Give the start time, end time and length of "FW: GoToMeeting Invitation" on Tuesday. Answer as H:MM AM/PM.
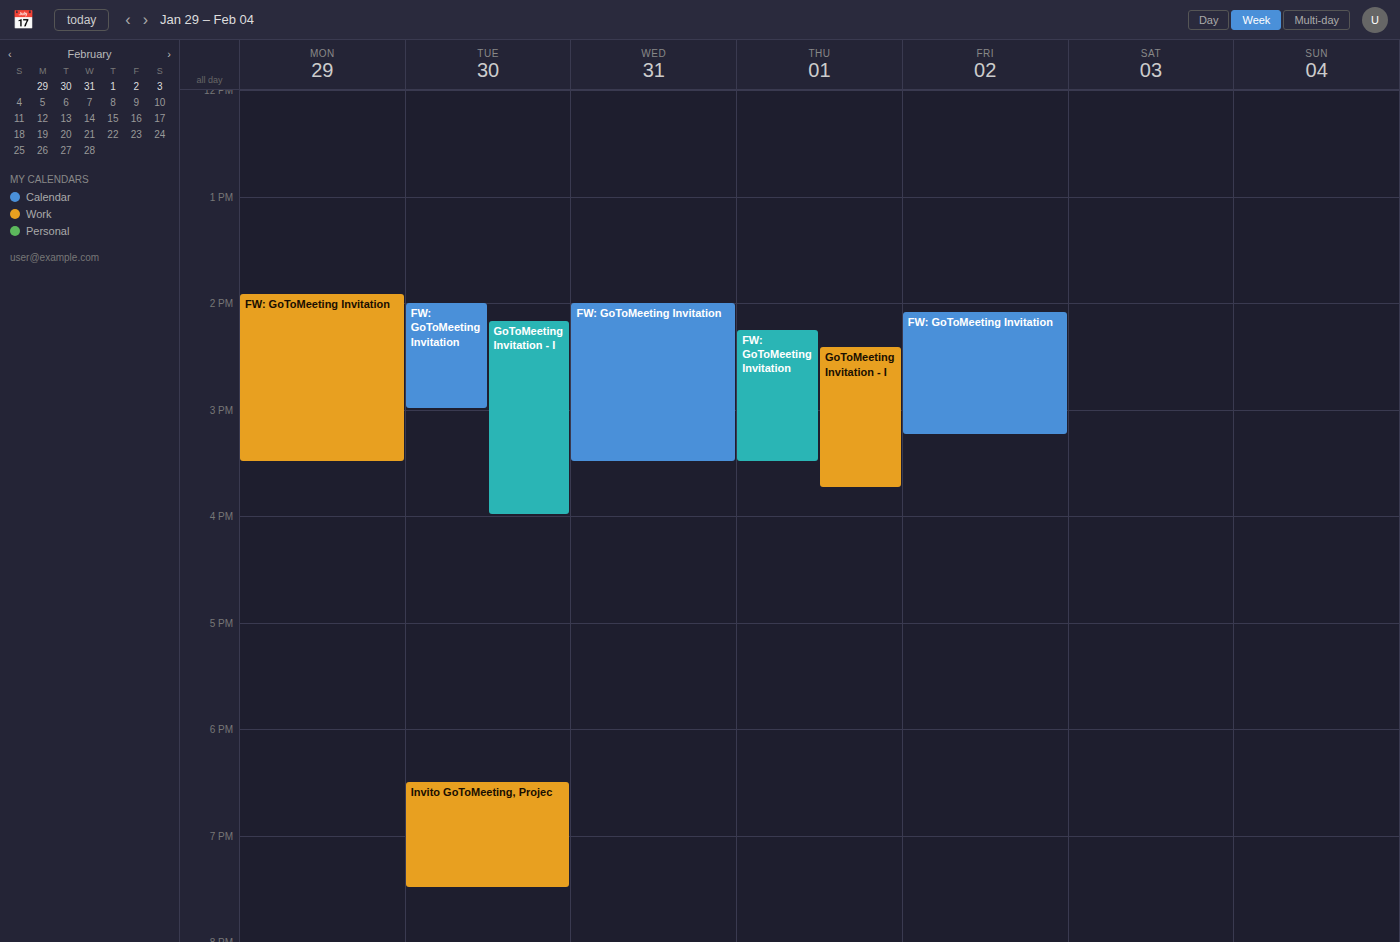
2:00 PM to 3:00 PM, 1 hour